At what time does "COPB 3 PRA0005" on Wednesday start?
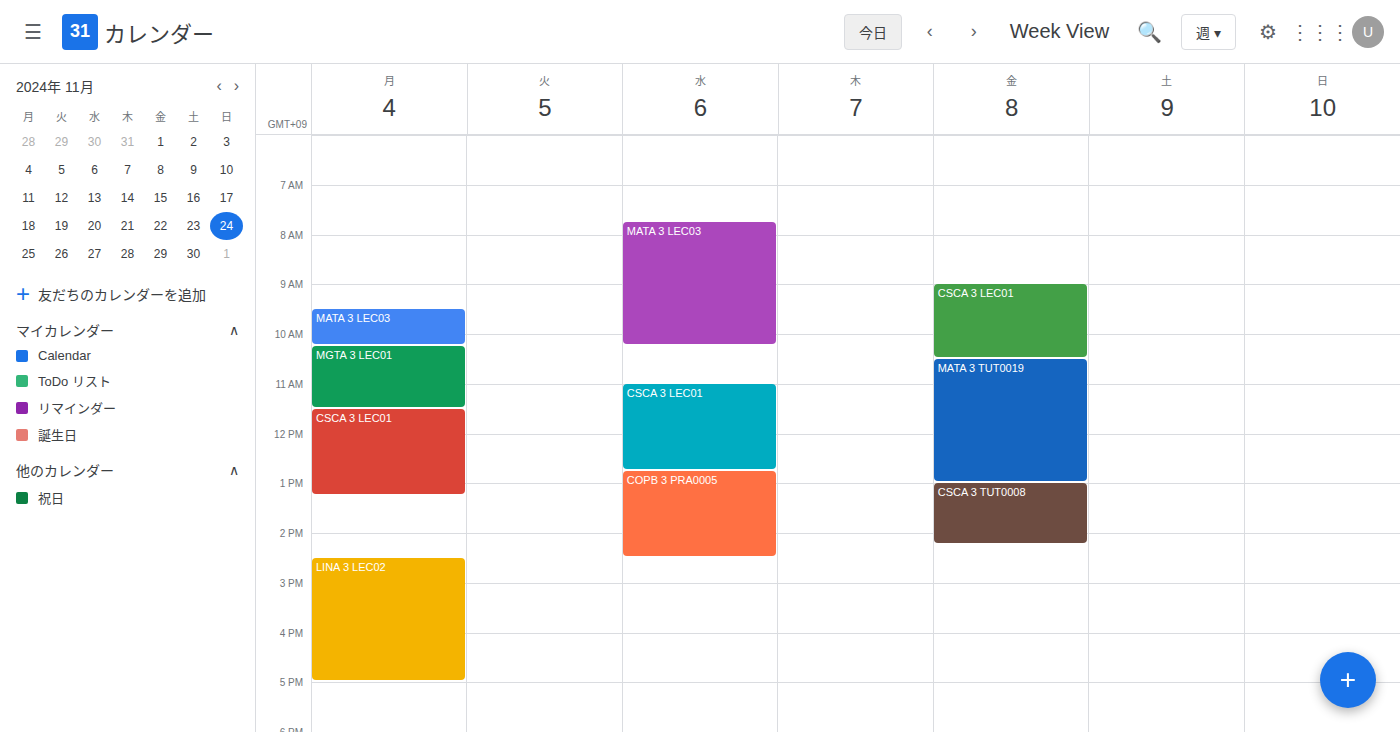
12:45 PM